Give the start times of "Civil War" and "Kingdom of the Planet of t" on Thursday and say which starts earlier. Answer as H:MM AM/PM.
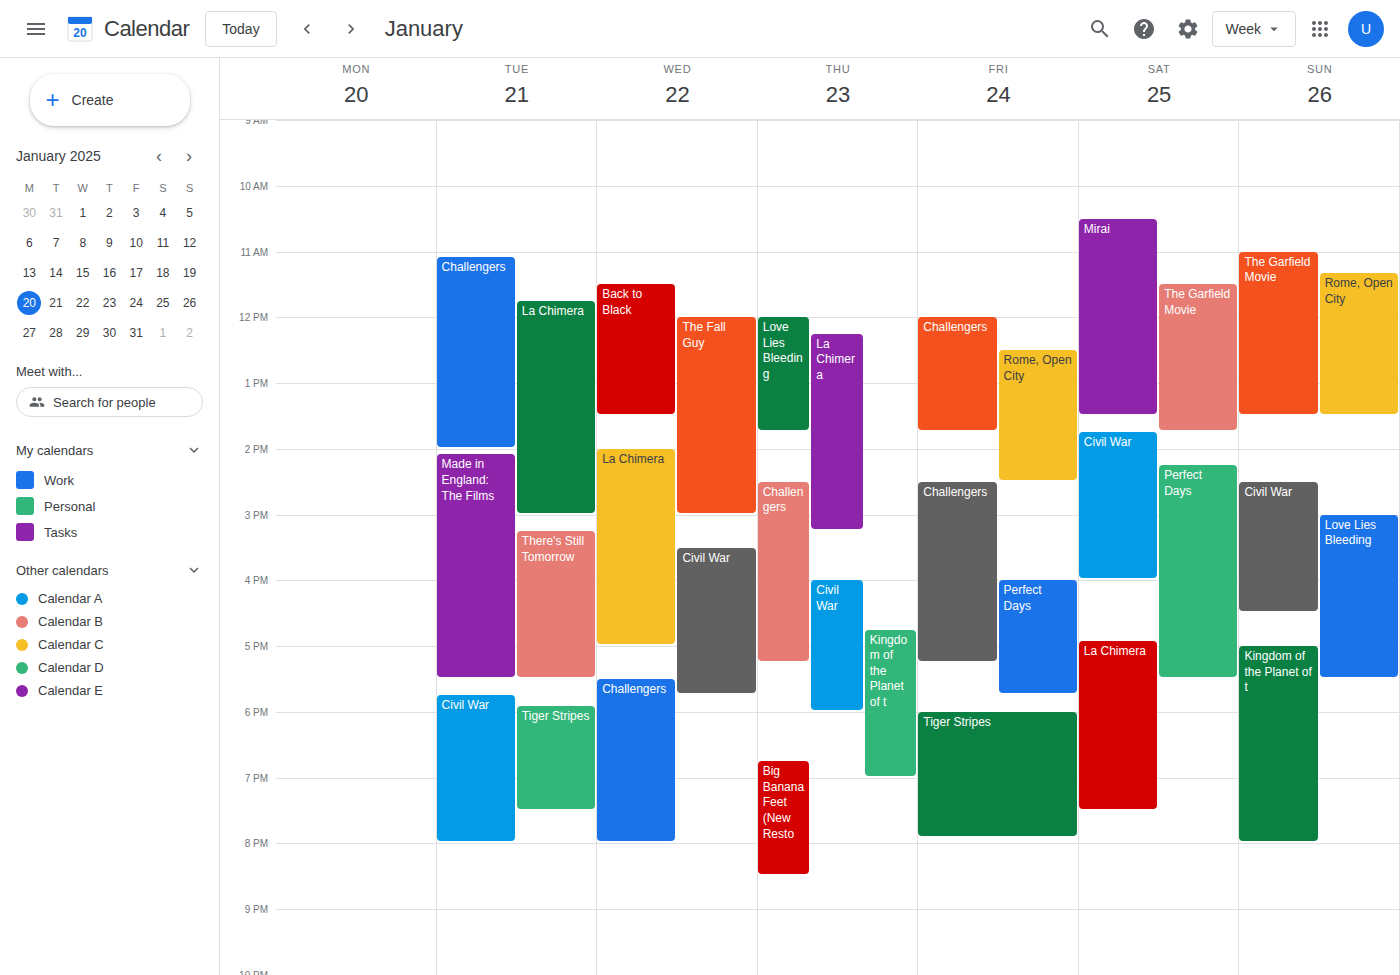
"Civil War" 4:00 PM; "Kingdom of the Planet of t" 4:45 PM.